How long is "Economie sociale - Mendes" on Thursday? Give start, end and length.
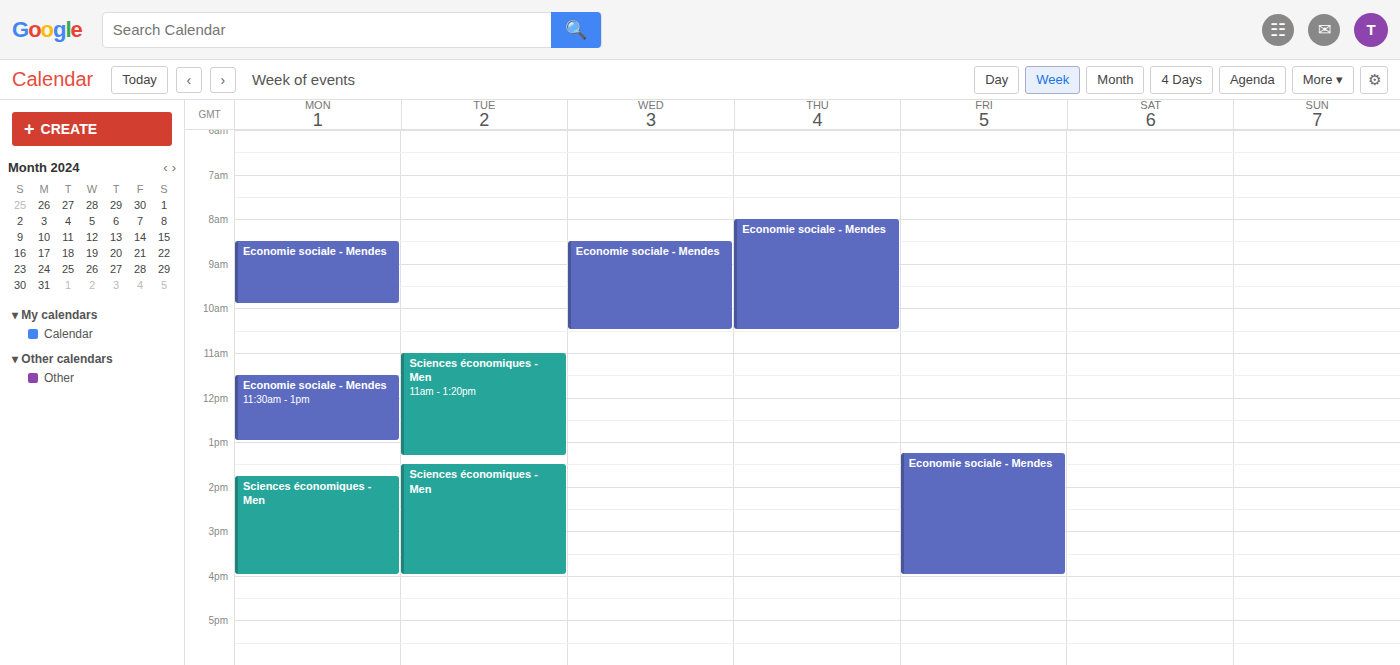
8:00 AM to 10:30 AM, 2 hours 30 minutes